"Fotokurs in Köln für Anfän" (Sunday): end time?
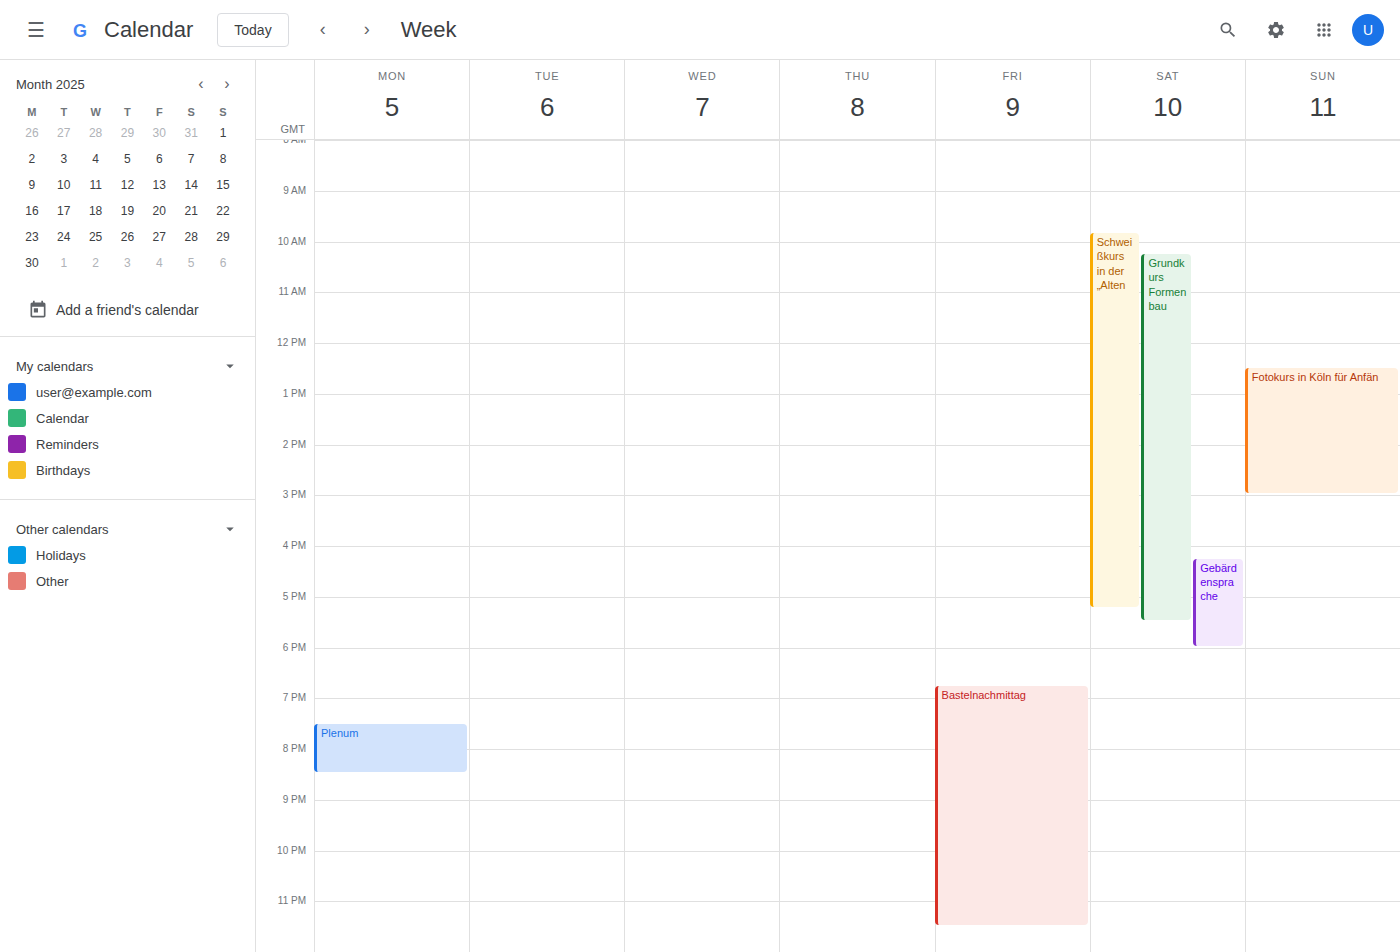
3:00 PM